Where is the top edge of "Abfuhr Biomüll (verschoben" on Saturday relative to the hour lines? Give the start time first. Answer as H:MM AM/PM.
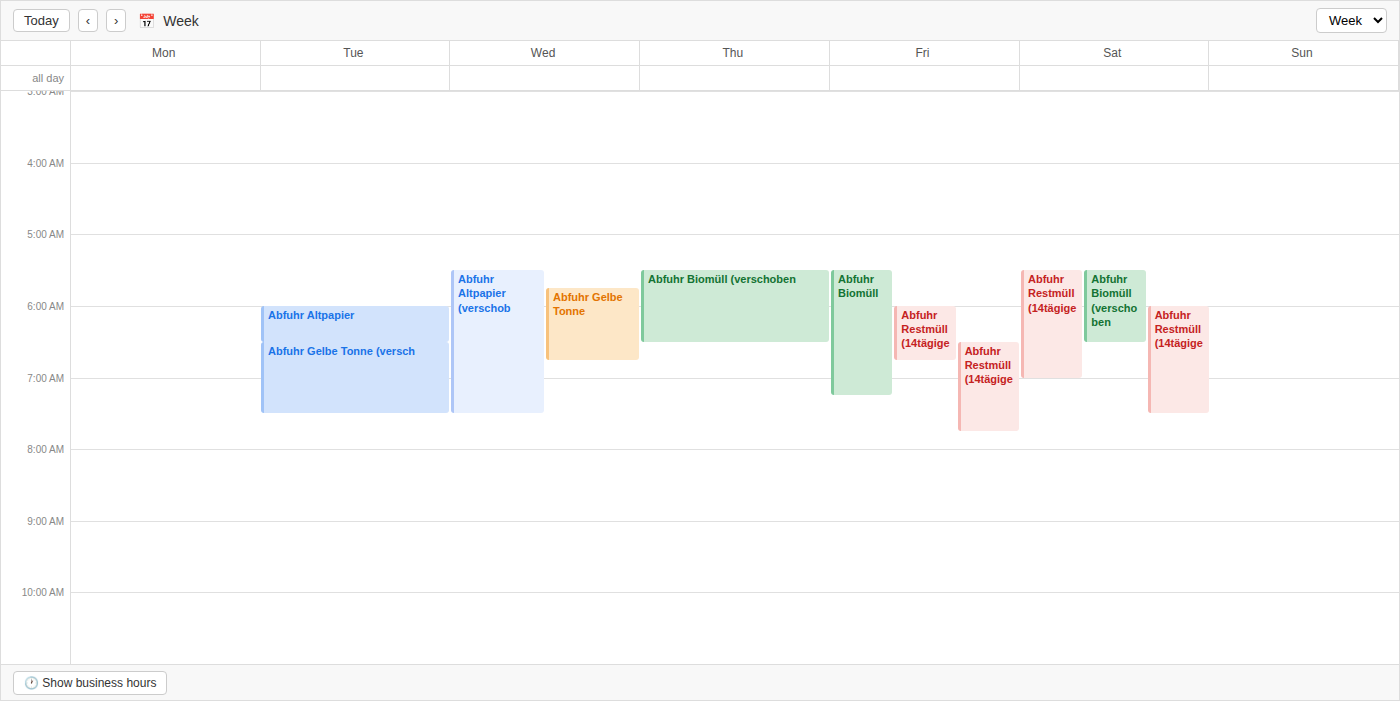
5:30 AM -- halfway between the 5 AM and 6 AM lines.